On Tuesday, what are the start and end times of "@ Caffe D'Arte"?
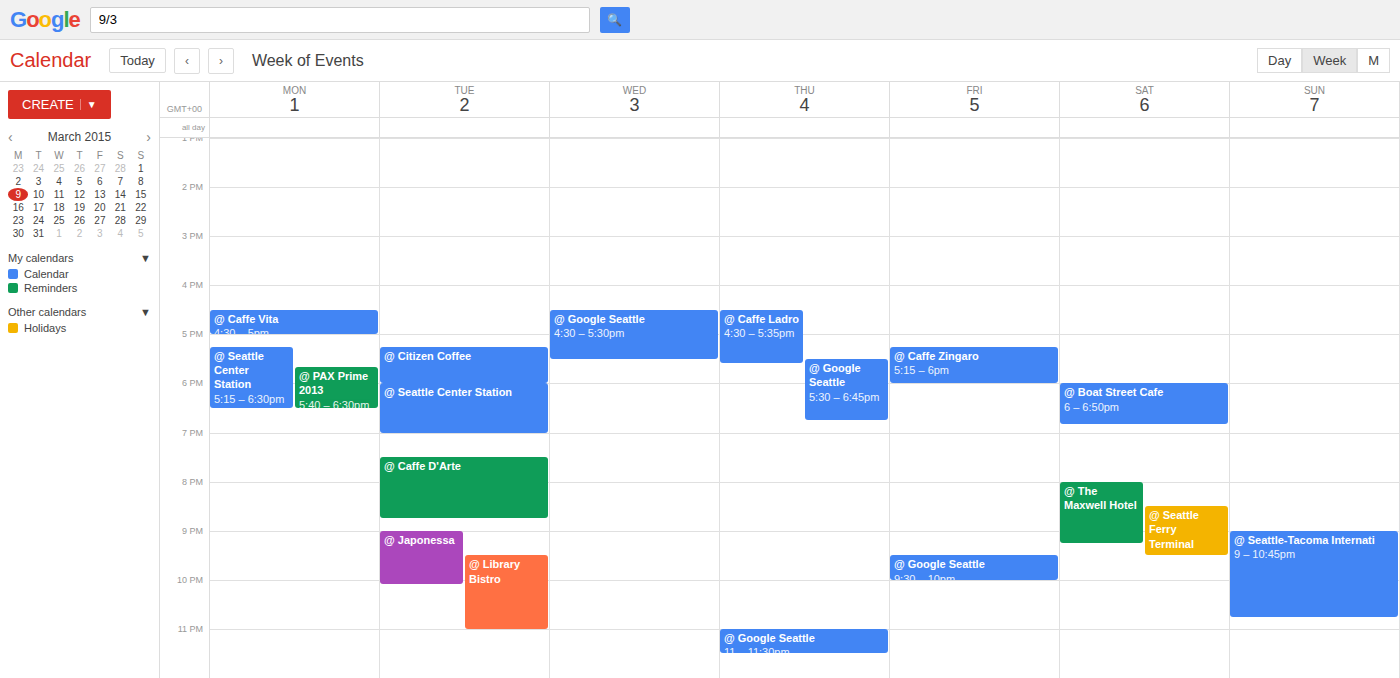
7:30 PM to 8:45 PM